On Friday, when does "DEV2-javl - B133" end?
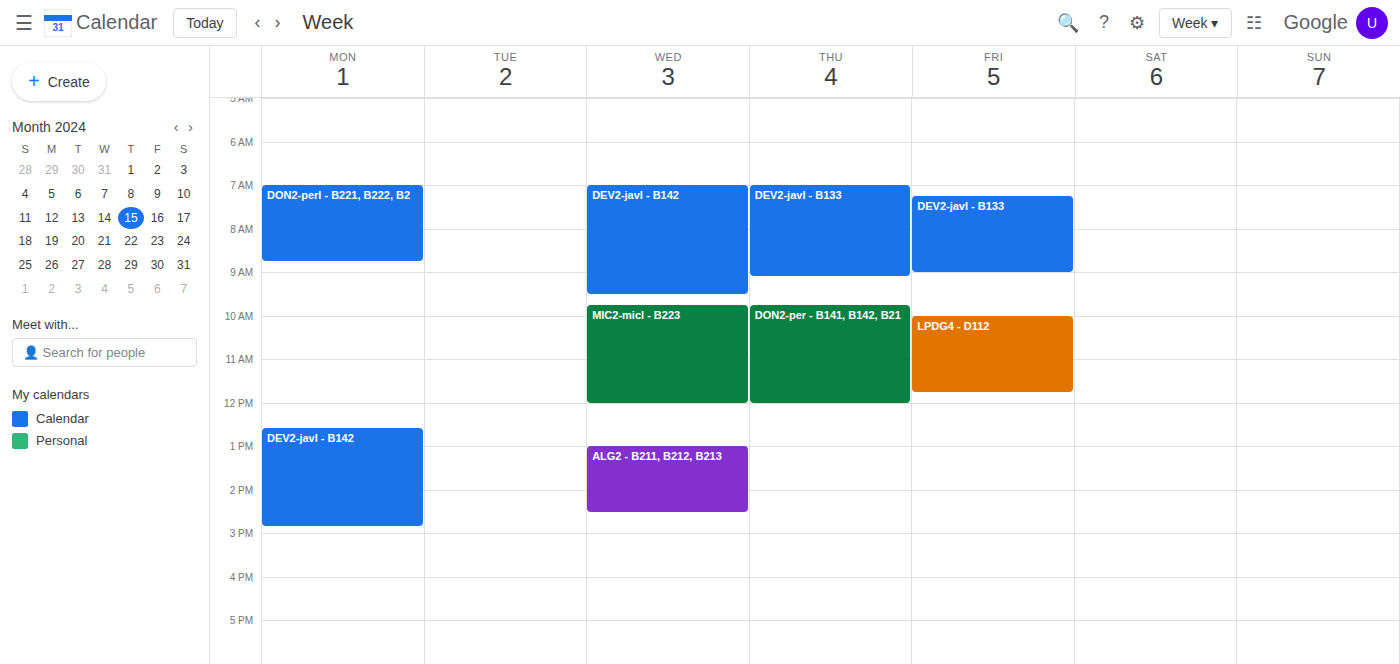
9:00 AM